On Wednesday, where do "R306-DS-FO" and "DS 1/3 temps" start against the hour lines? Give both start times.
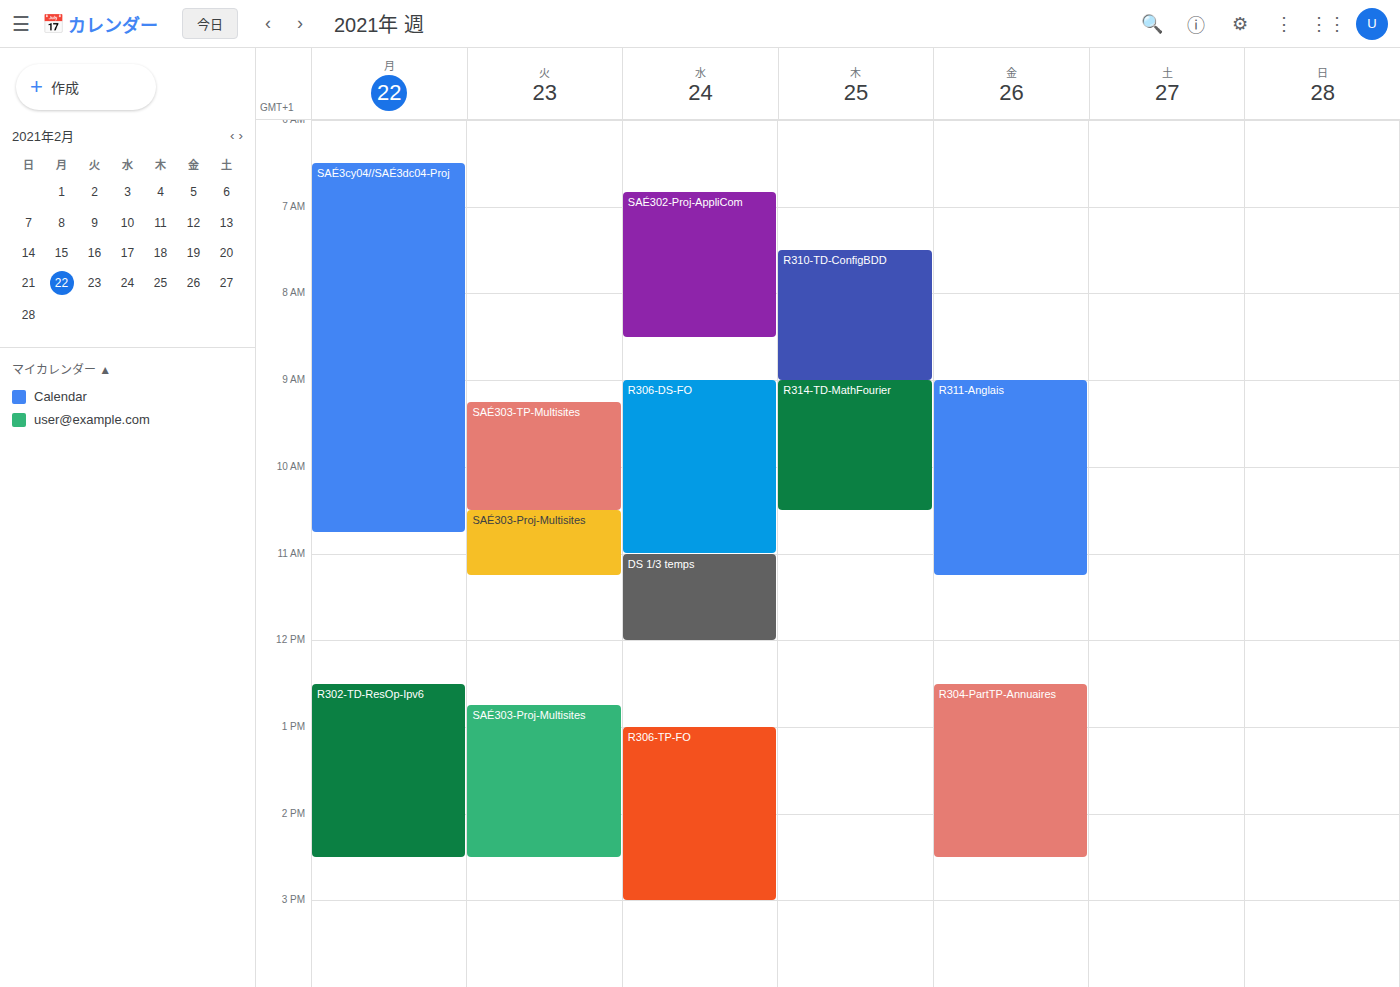
"R306-DS-FO": 9:00 AM, exactly on the 9 AM line. "DS 1/3 temps": 11:00 AM, exactly on the 11 AM line.